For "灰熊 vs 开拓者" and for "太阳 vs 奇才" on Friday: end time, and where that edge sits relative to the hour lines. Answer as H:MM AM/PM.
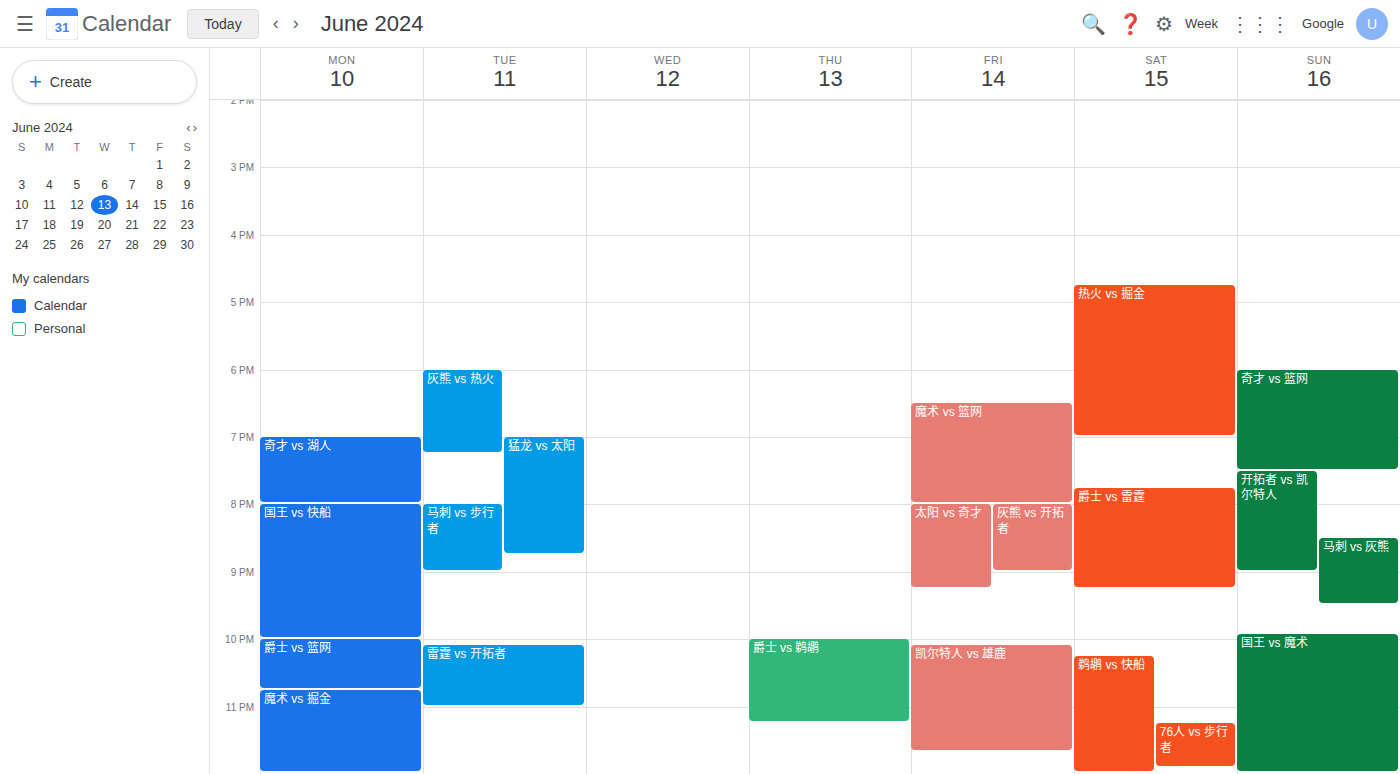
"灰熊 vs 开拓者": 9:00 PM, exactly on the 9 PM line. "太阳 vs 奇才": 9:15 PM, neither: a quarter of the way from the 9 PM line to the 10 PM line.